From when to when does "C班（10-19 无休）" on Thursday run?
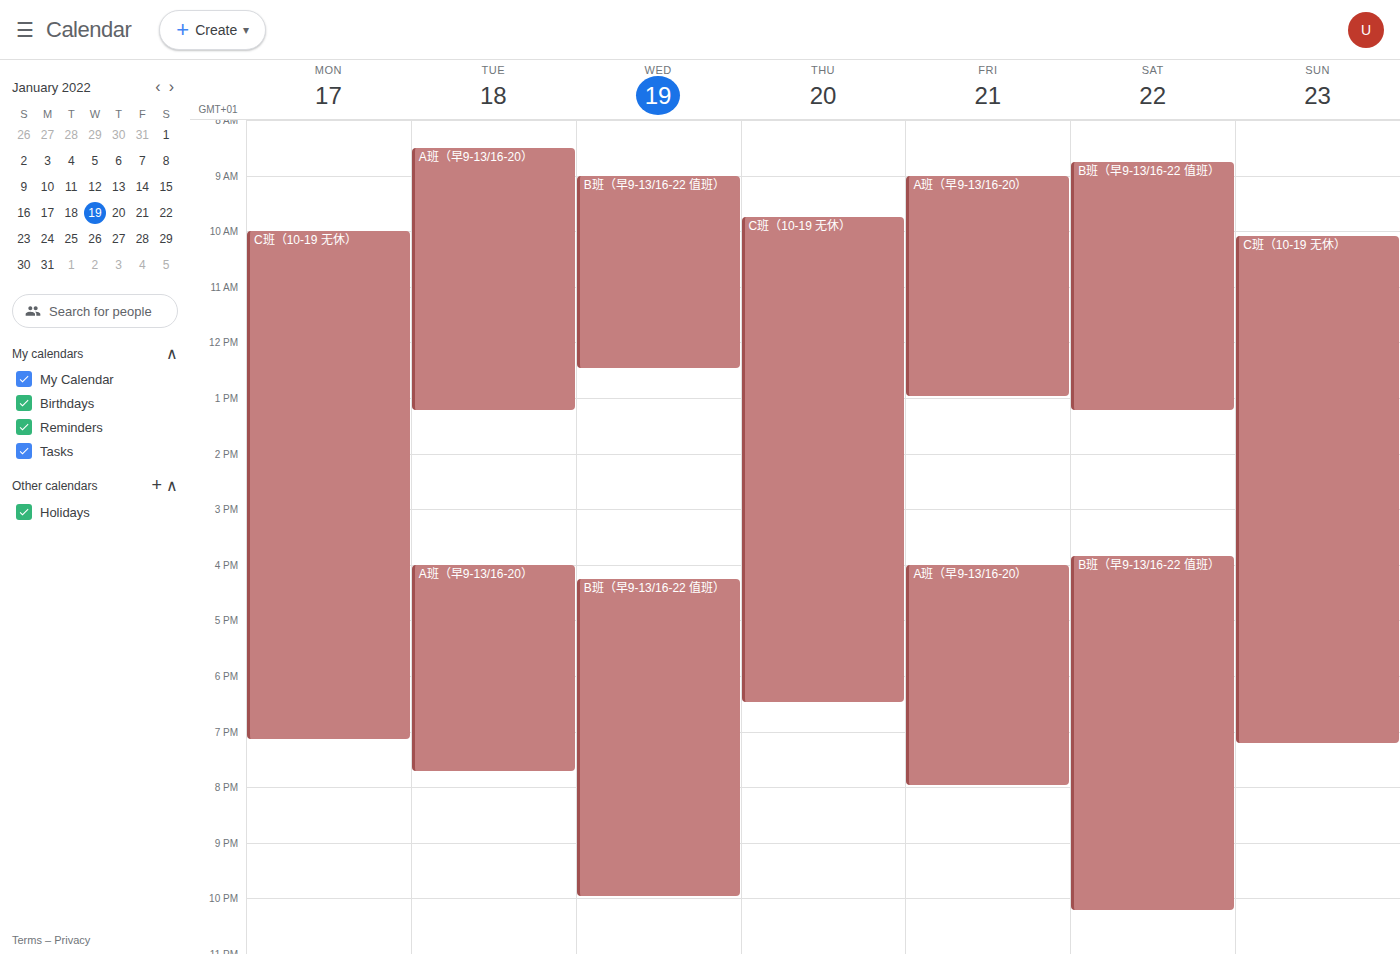
9:45 AM to 6:30 PM